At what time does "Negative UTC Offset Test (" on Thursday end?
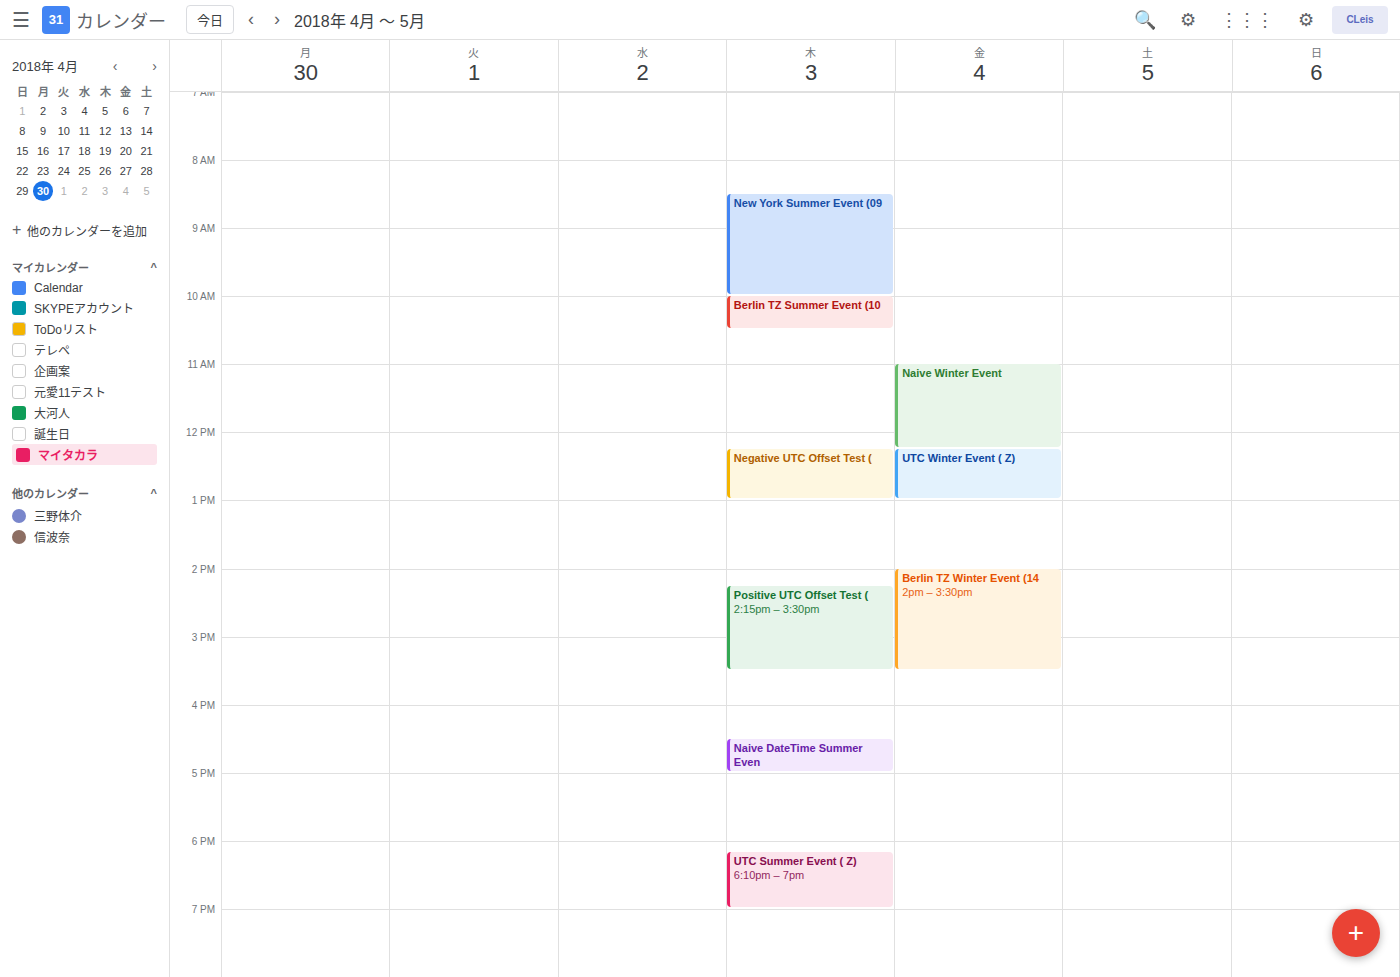
1:00 PM